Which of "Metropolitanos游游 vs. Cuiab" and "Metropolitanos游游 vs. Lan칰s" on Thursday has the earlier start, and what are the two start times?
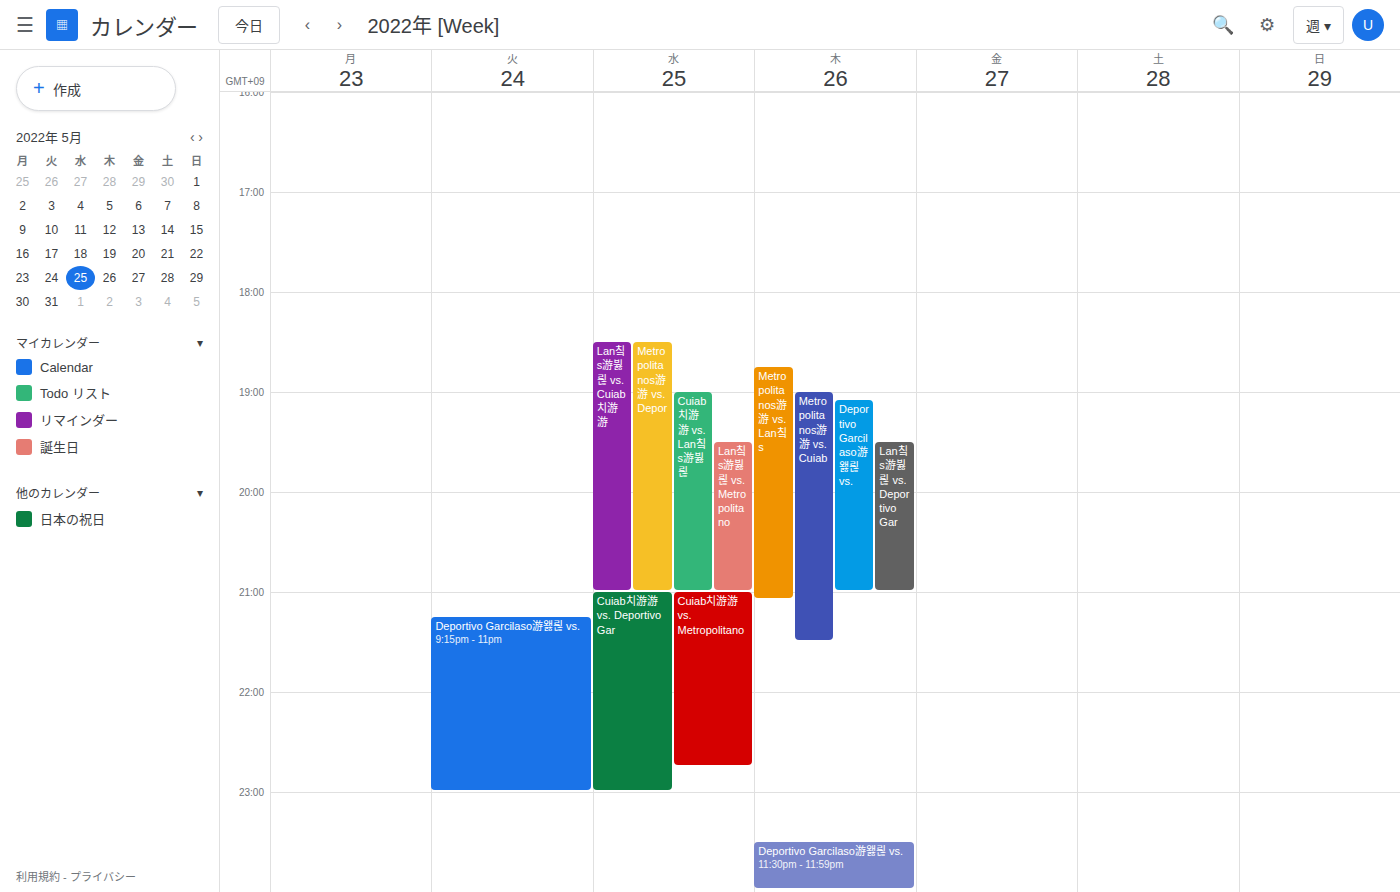
"Metropolitanos游游 vs. Lan칰s" 18:45; "Metropolitanos游游 vs. Cuiab" 19:00.